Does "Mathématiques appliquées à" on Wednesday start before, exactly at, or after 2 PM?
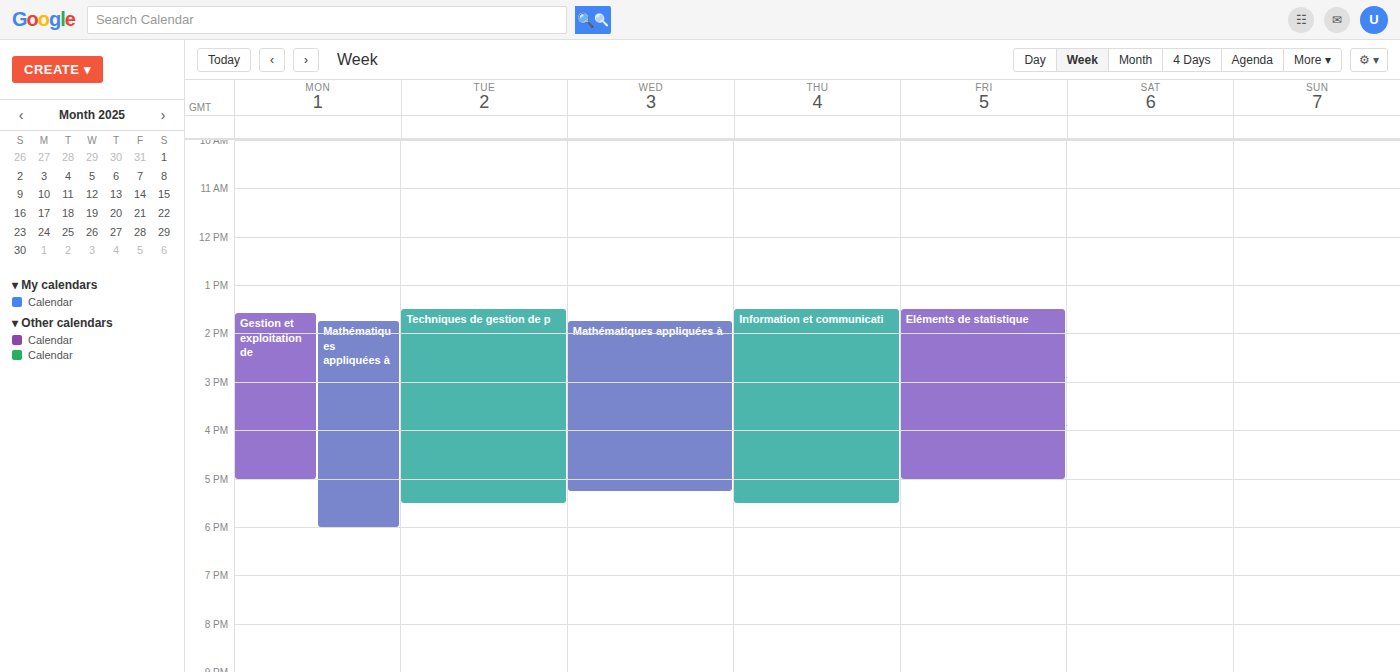
1:45 PM -- before 2 PM, 15 minutes above the 2 PM line.